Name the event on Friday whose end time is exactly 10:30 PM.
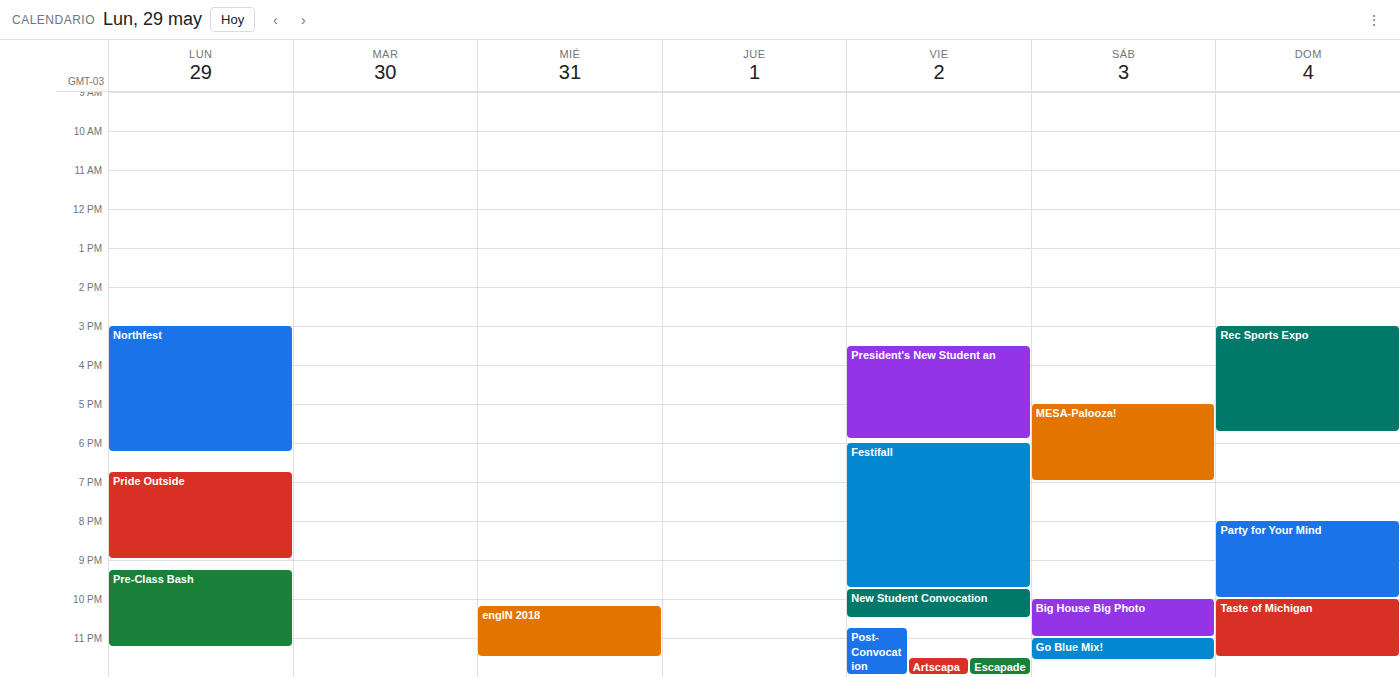
"New Student Convocation"